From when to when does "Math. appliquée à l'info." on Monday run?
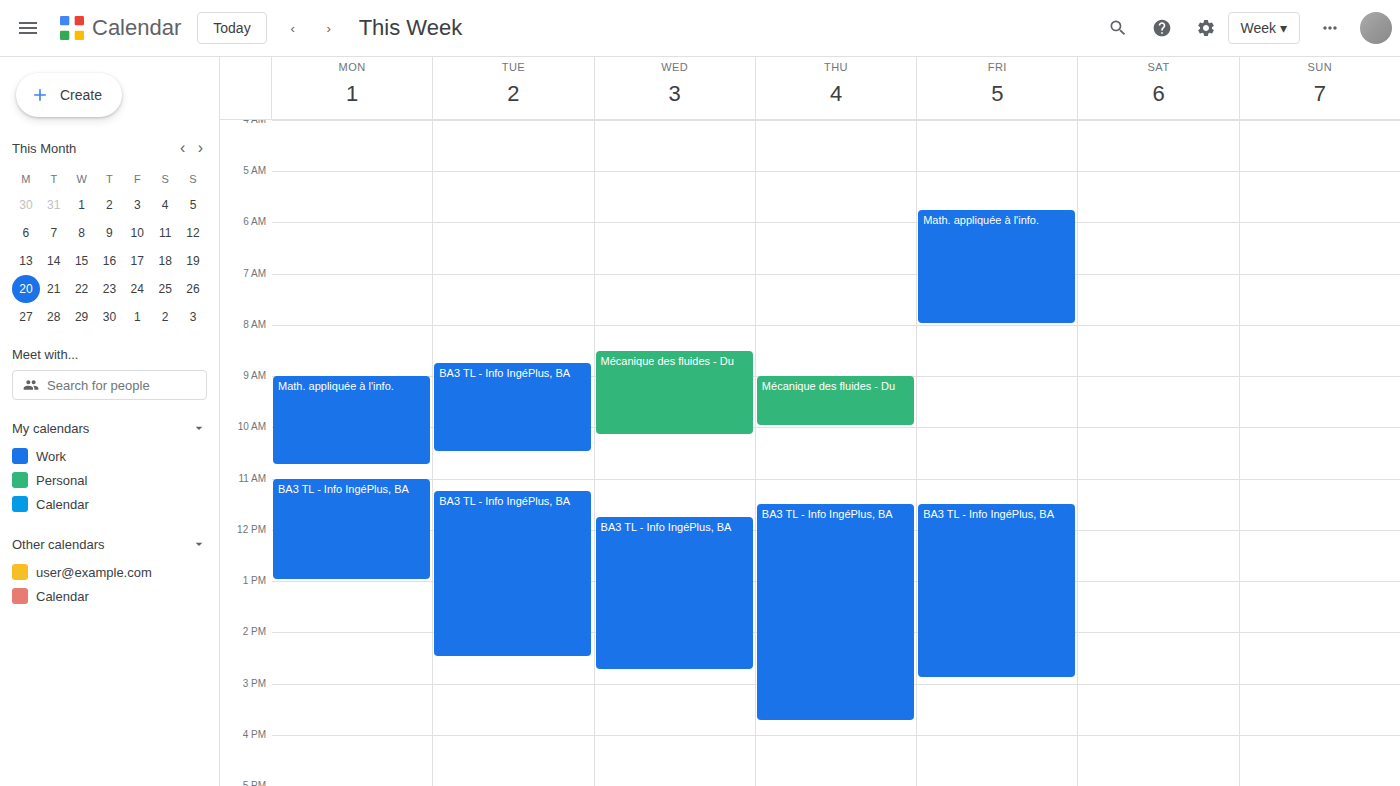
9:00 AM to 10:45 AM